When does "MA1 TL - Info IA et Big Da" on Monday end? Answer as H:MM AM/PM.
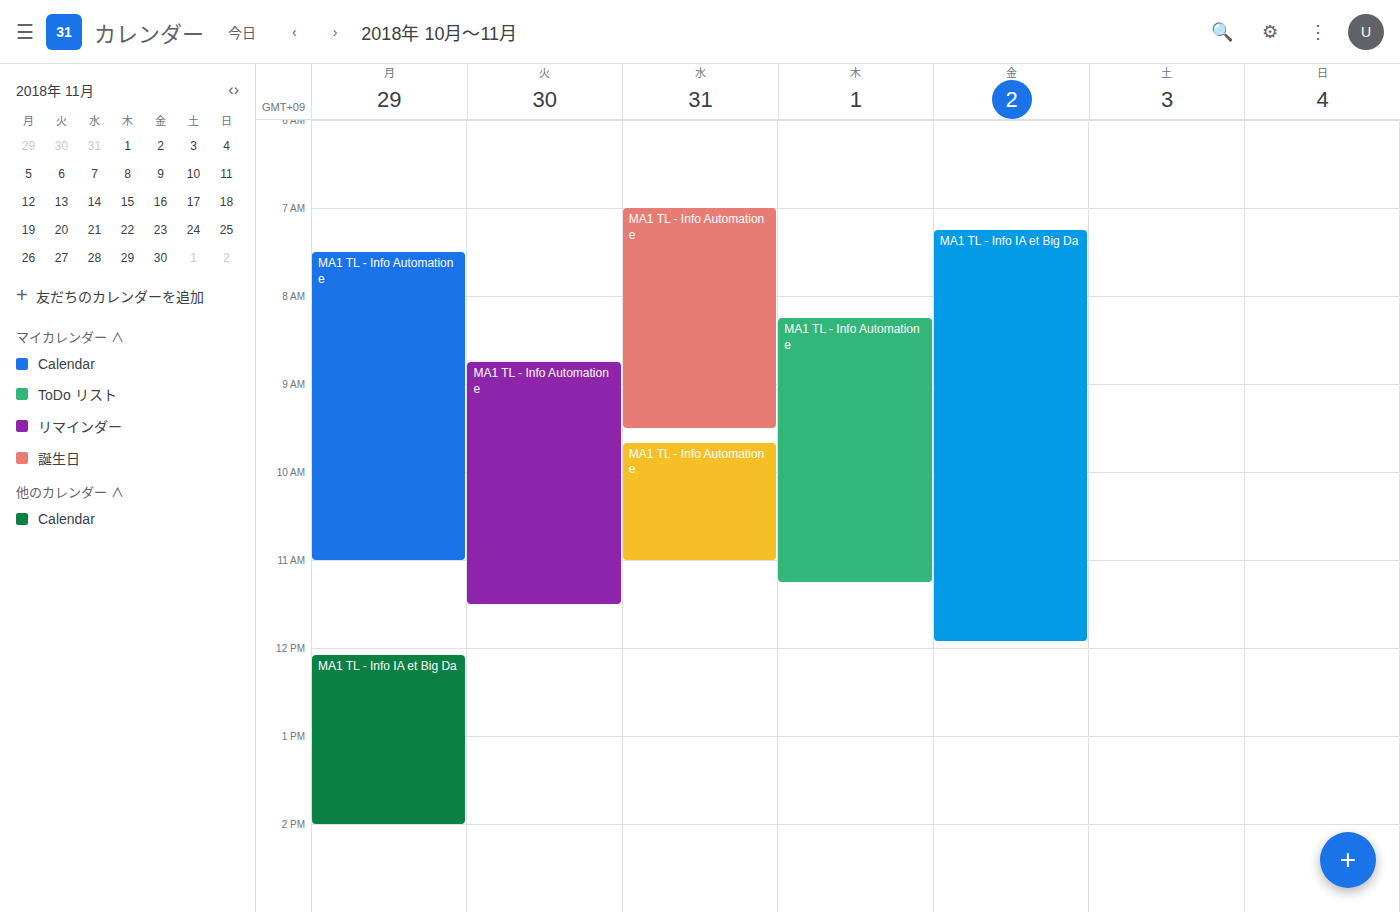
2:00 PM